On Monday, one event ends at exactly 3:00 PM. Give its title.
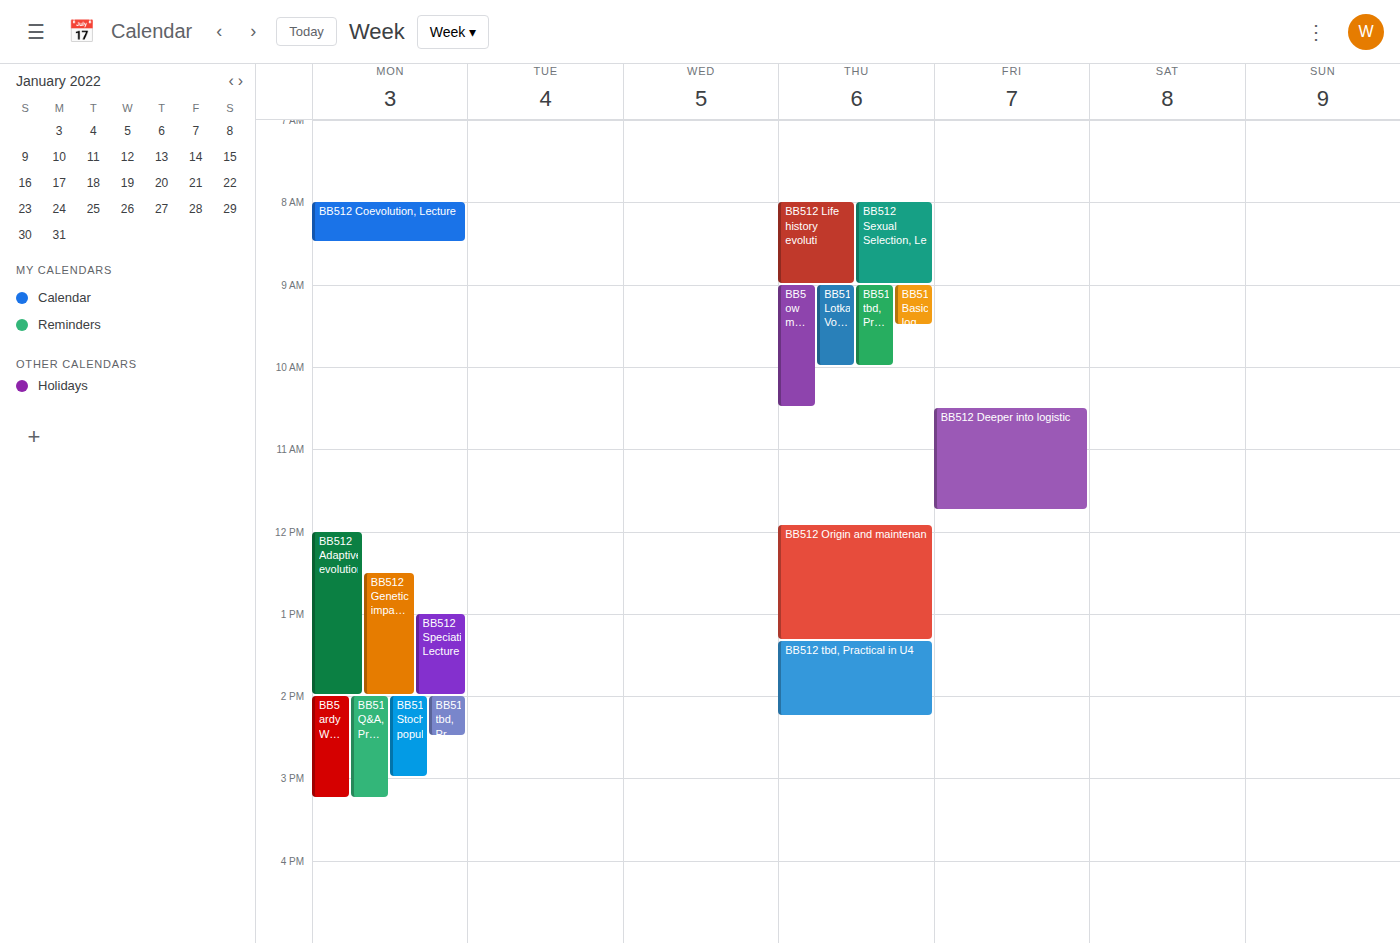
"BB512 Stochastic populatio"